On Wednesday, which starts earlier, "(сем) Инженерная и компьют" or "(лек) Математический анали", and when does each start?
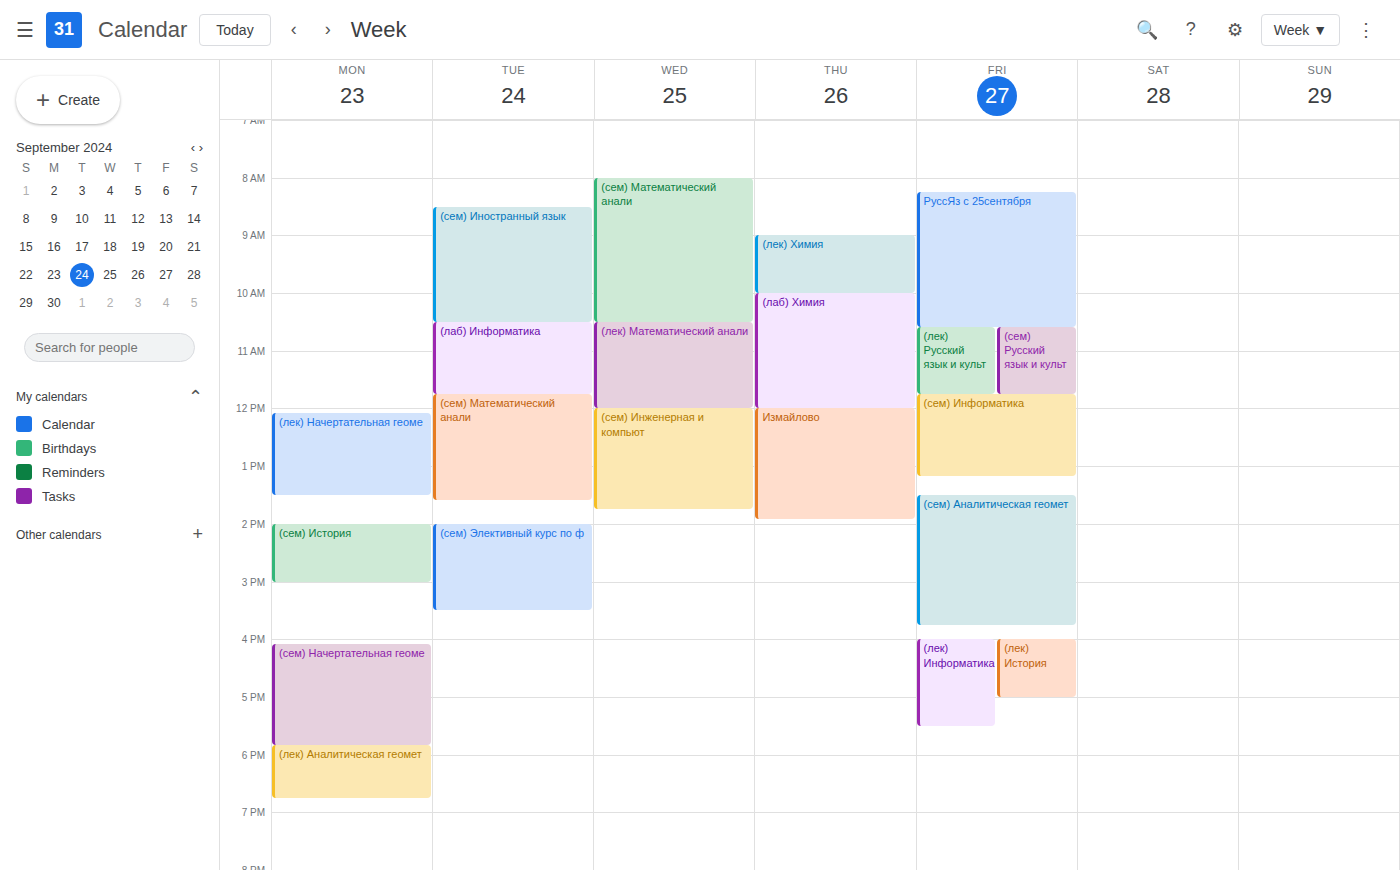
"(лек) Математический анали" 10:30 AM; "(сем) Инженерная и компьют" 12:00 PM.